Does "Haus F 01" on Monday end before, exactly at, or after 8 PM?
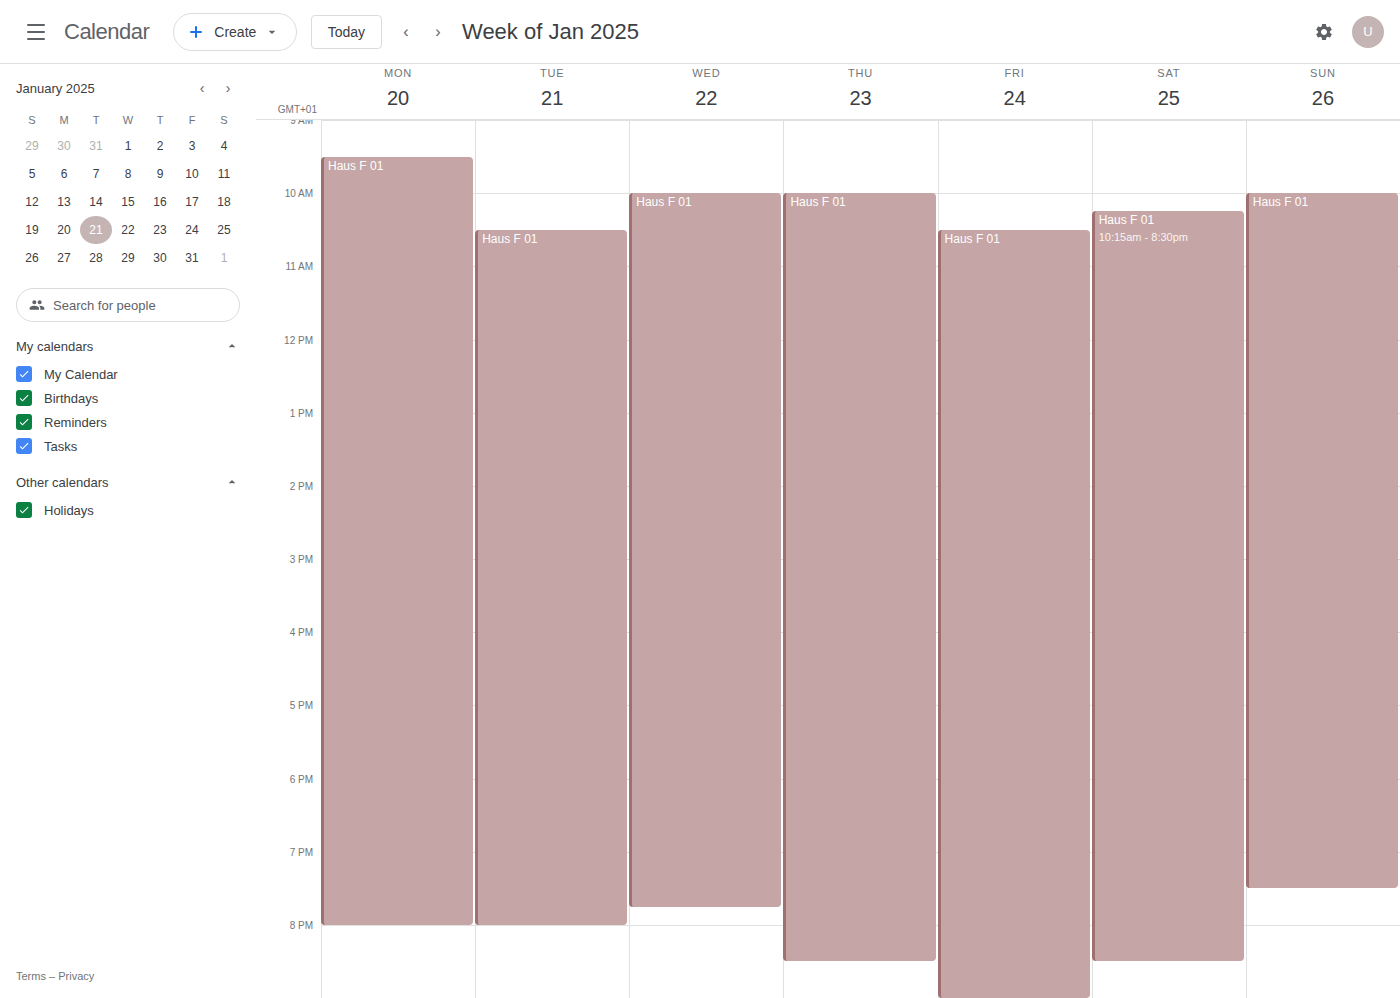
8:00 PM -- exactly at 8 PM, on the 8 PM line.